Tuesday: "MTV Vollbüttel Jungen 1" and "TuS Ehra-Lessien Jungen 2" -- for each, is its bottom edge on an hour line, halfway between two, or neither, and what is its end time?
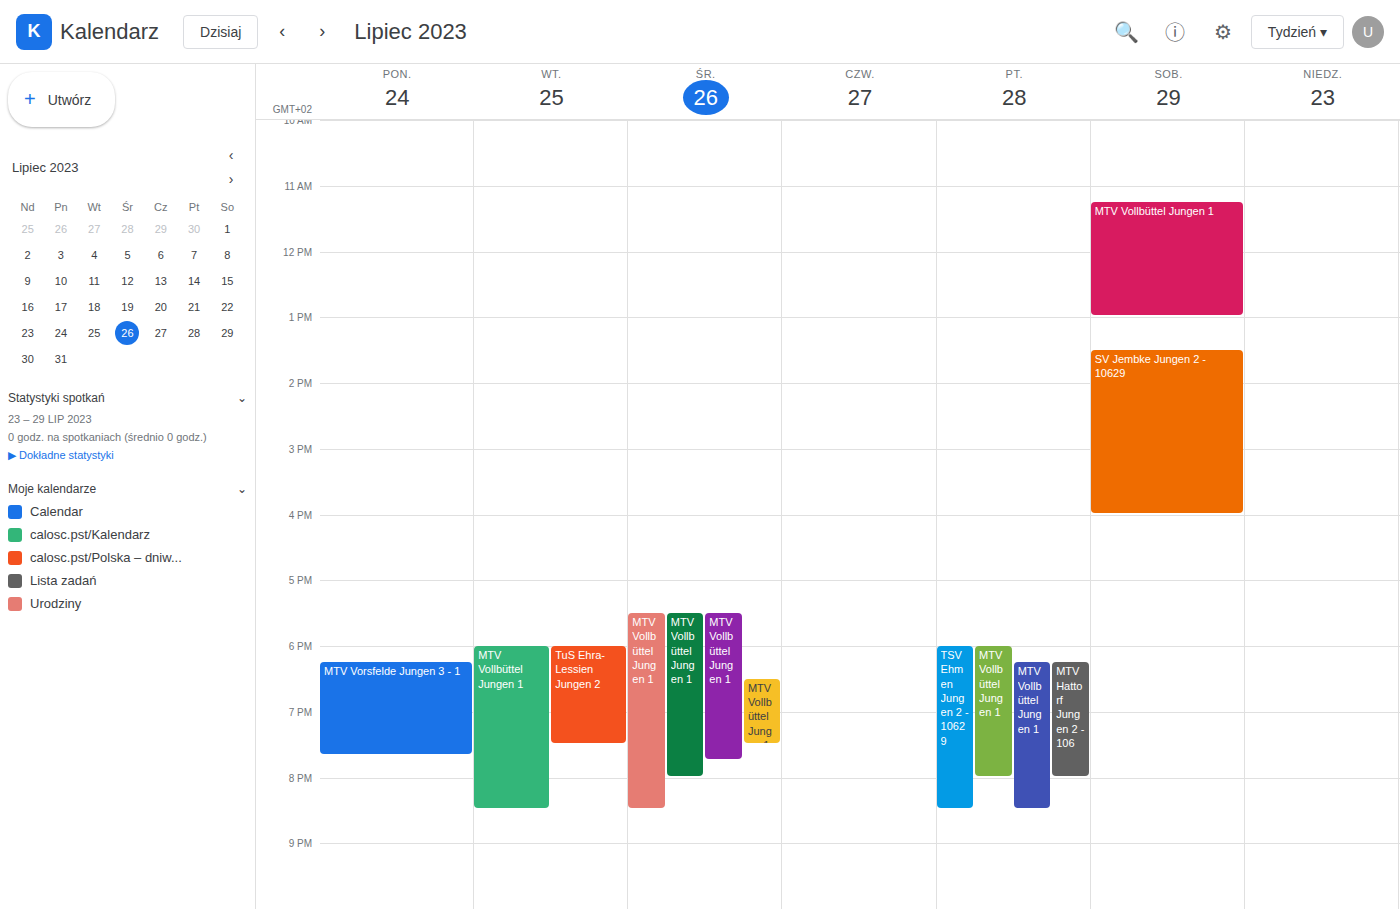
"MTV Vollbüttel Jungen 1": 8:30 PM, halfway between the 8 PM and 9 PM lines. "TuS Ehra-Lessien Jungen 2": 7:30 PM, halfway between the 7 PM and 8 PM lines.